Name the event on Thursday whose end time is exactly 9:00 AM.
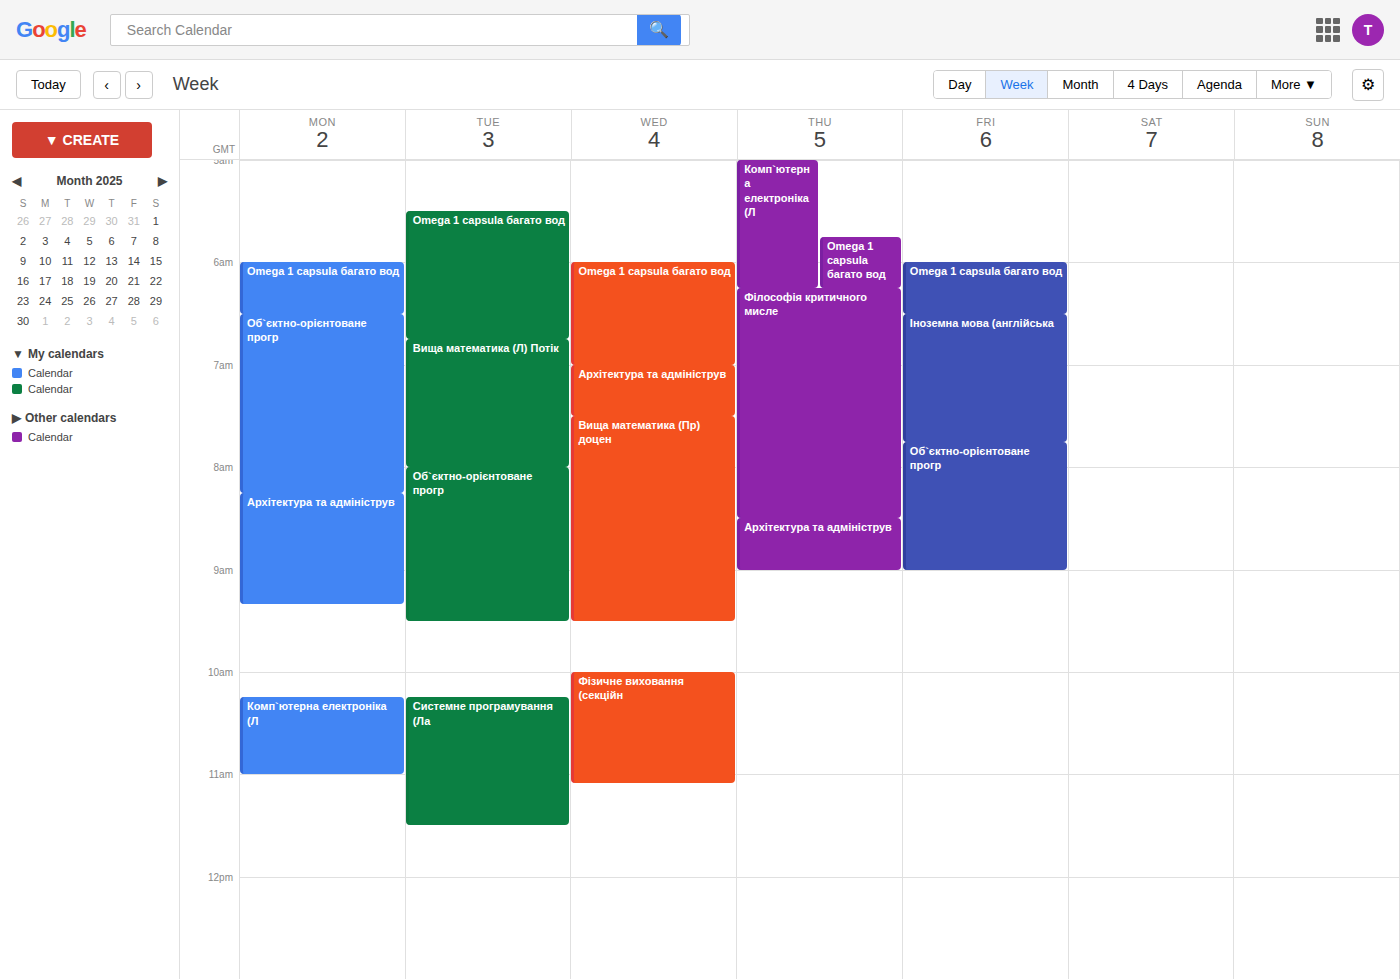
"Архітектура та адмініструв"